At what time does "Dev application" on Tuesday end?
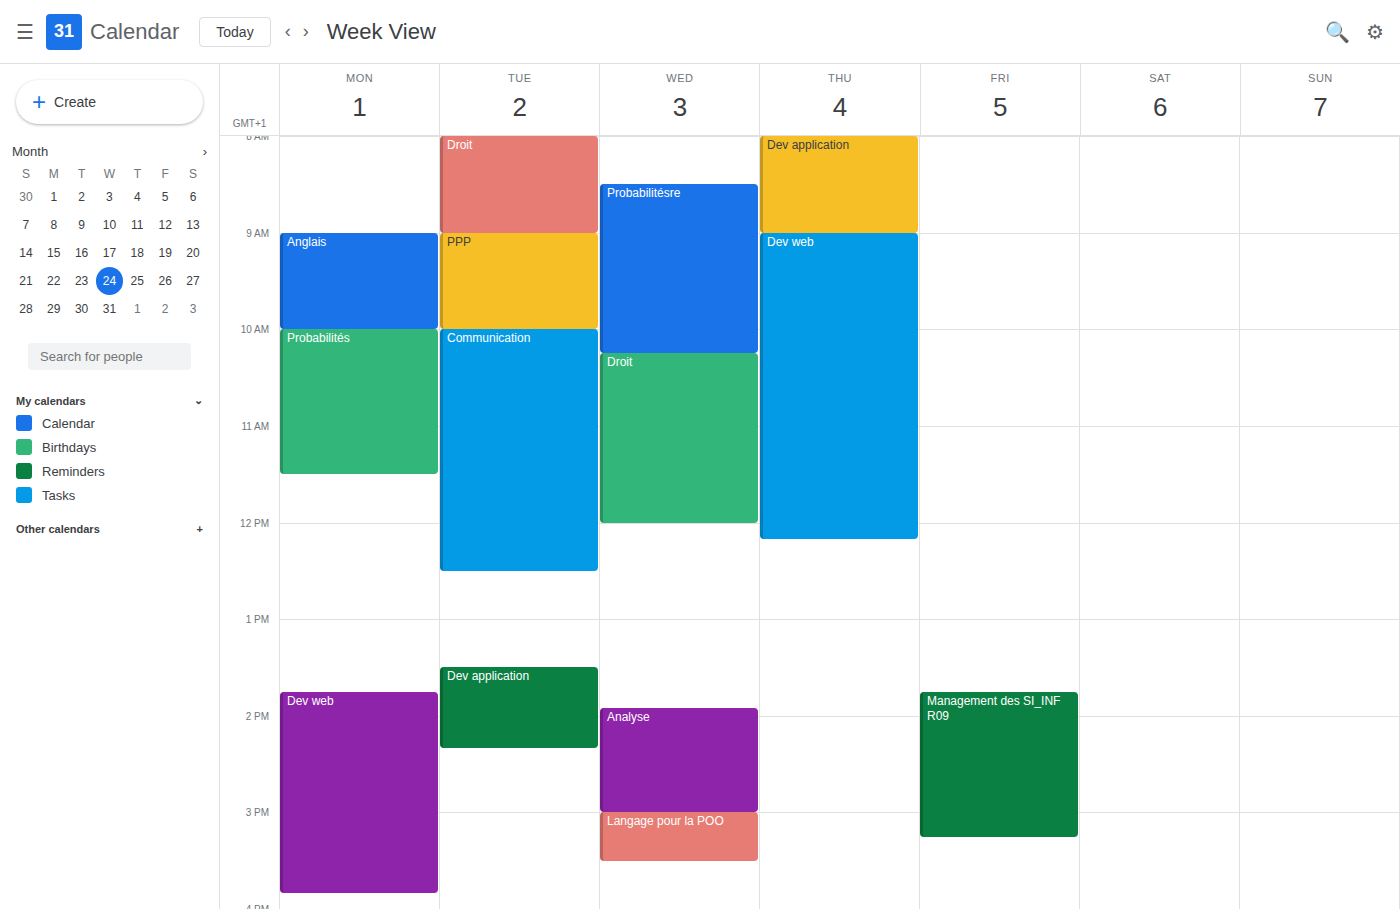
2:20 PM